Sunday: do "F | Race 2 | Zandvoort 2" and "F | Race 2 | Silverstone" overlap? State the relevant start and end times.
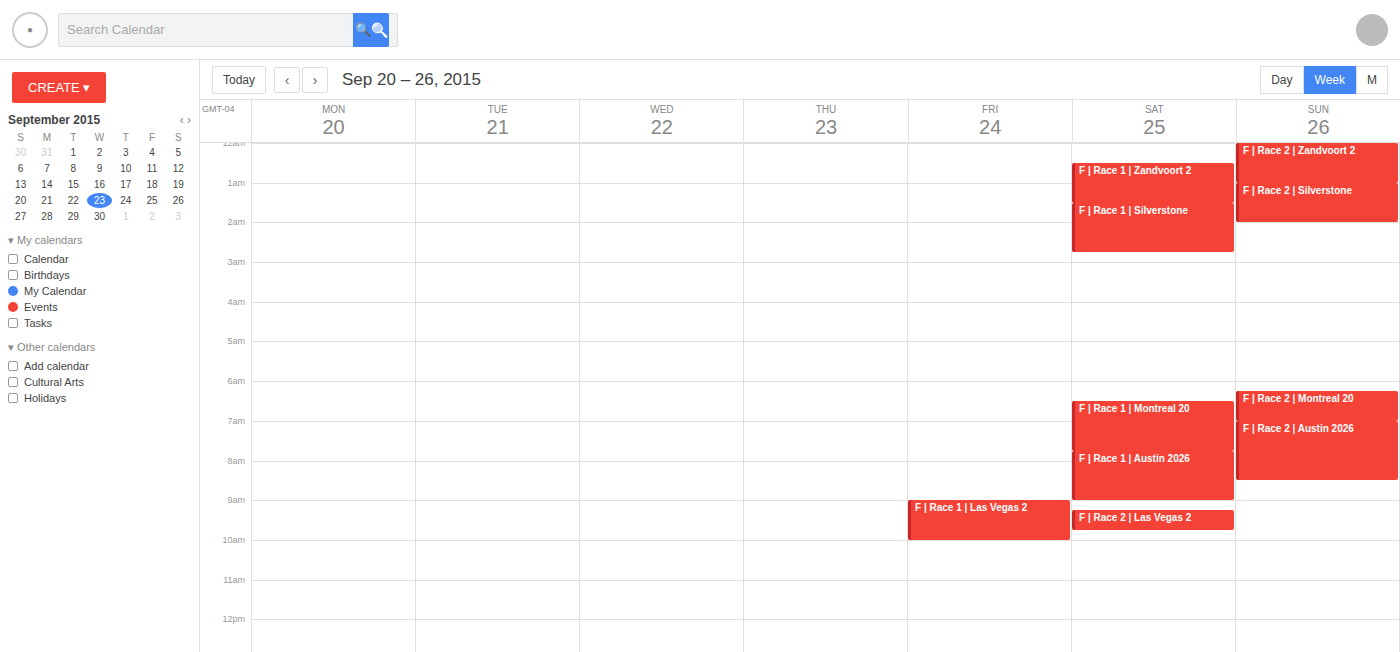
"F | Race 2 | Zandvoort 2" ends at 1:00 AM, exactly when "F | Race 2 | Silverstone" starts -- they touch but do not overlap.